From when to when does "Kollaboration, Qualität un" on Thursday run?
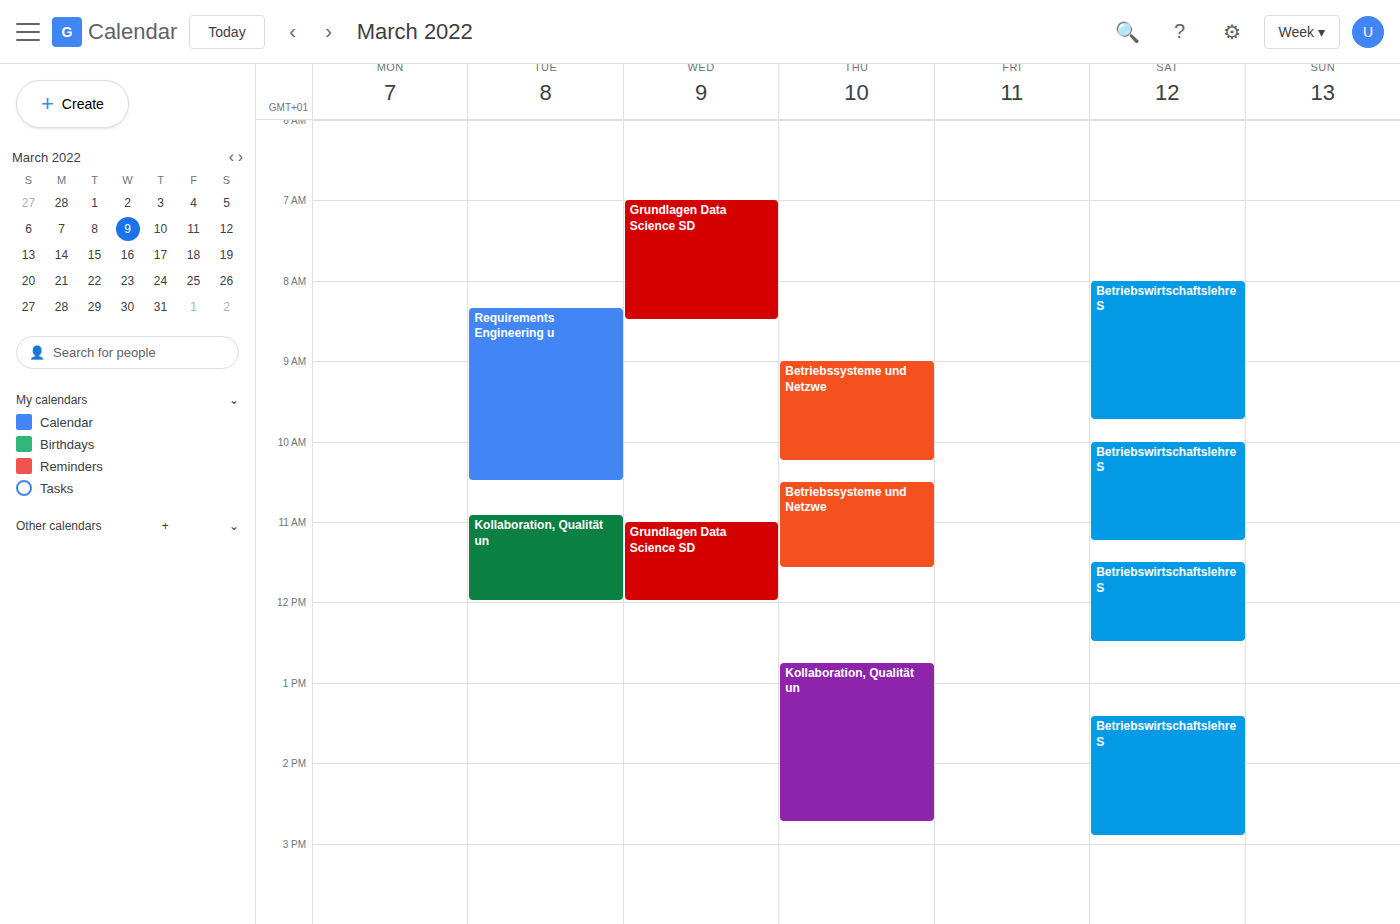
12:45 PM to 2:45 PM